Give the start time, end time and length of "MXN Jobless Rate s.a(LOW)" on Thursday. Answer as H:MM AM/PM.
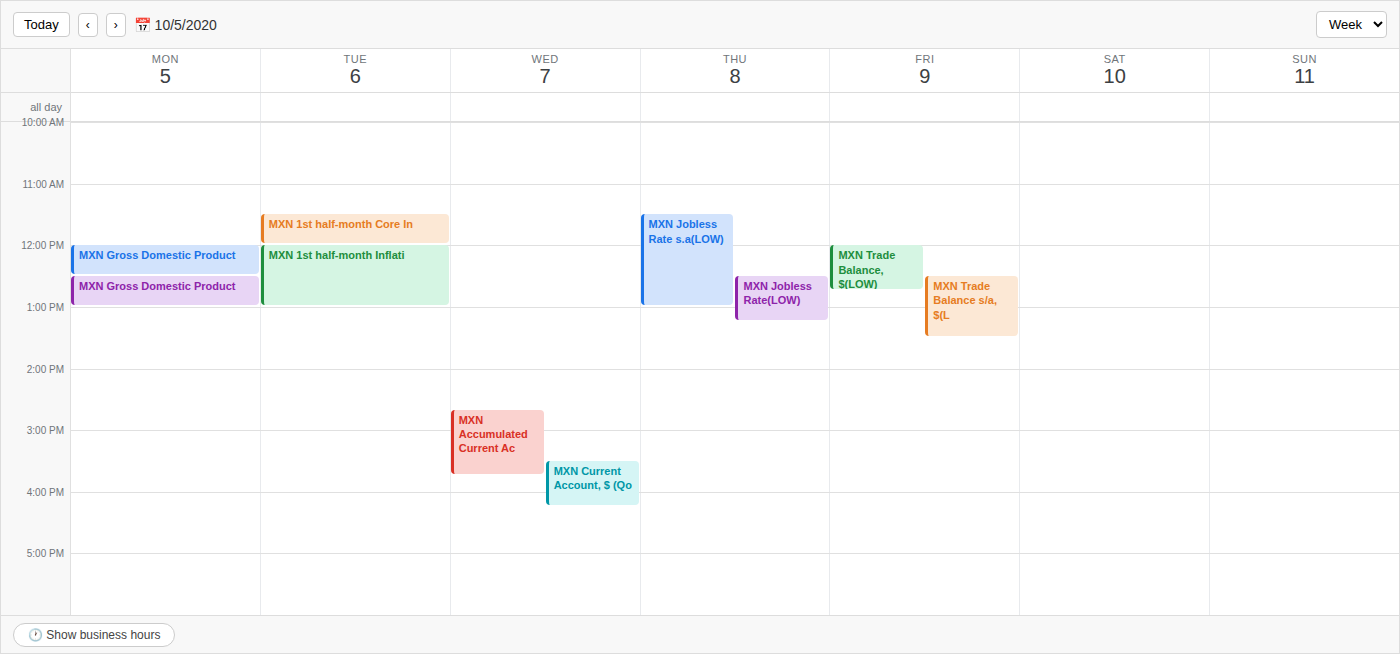
11:30 AM to 1:00 PM, 1 hour 30 minutes